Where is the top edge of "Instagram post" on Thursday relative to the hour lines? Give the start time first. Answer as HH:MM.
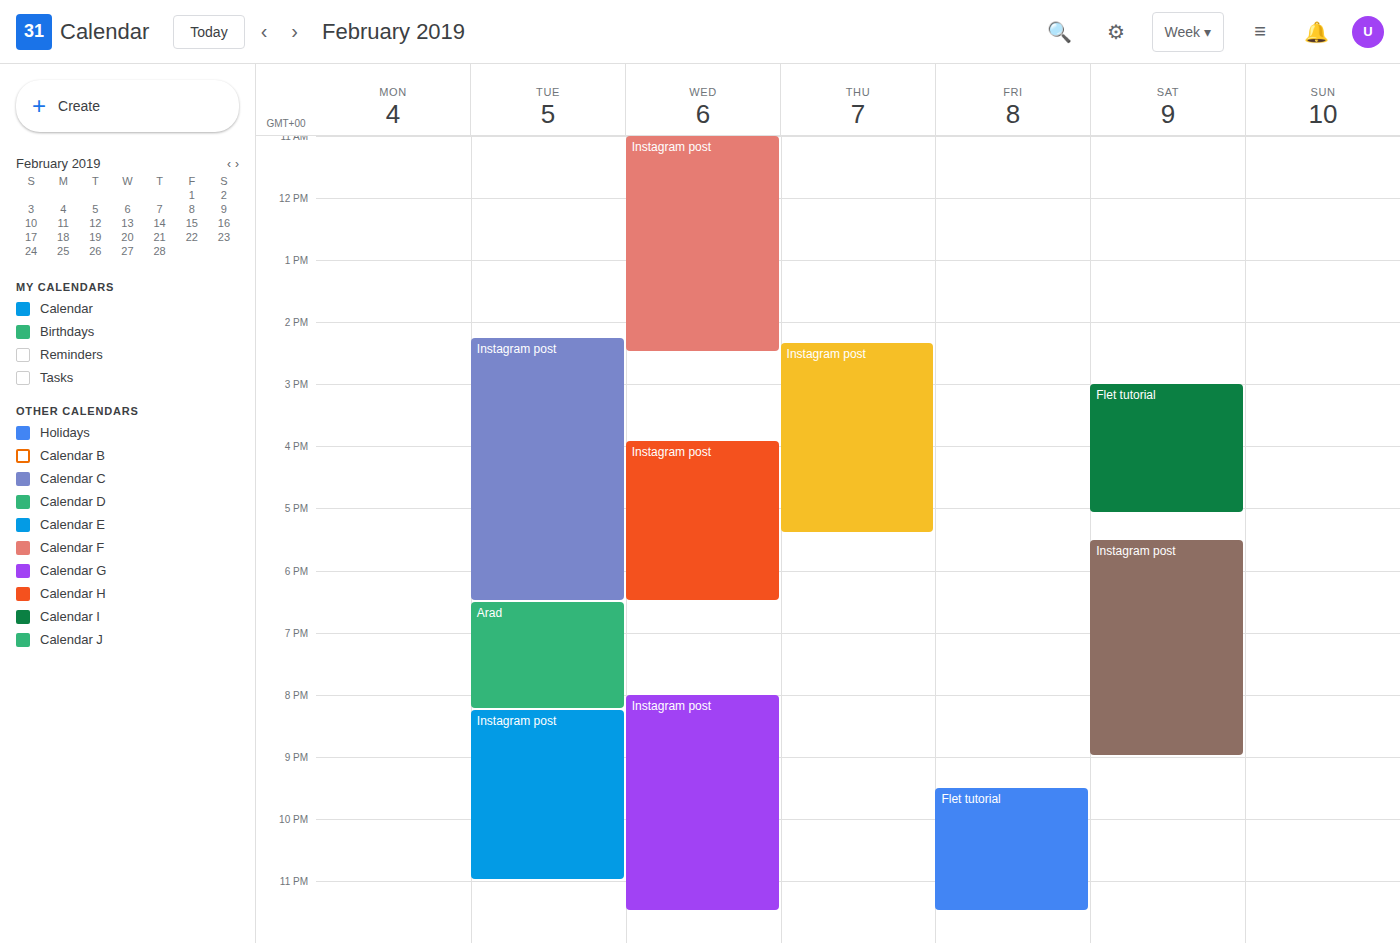
14:20 -- neither: 20 minutes below the 14:00 line and 40 minutes above the 15:00 line.